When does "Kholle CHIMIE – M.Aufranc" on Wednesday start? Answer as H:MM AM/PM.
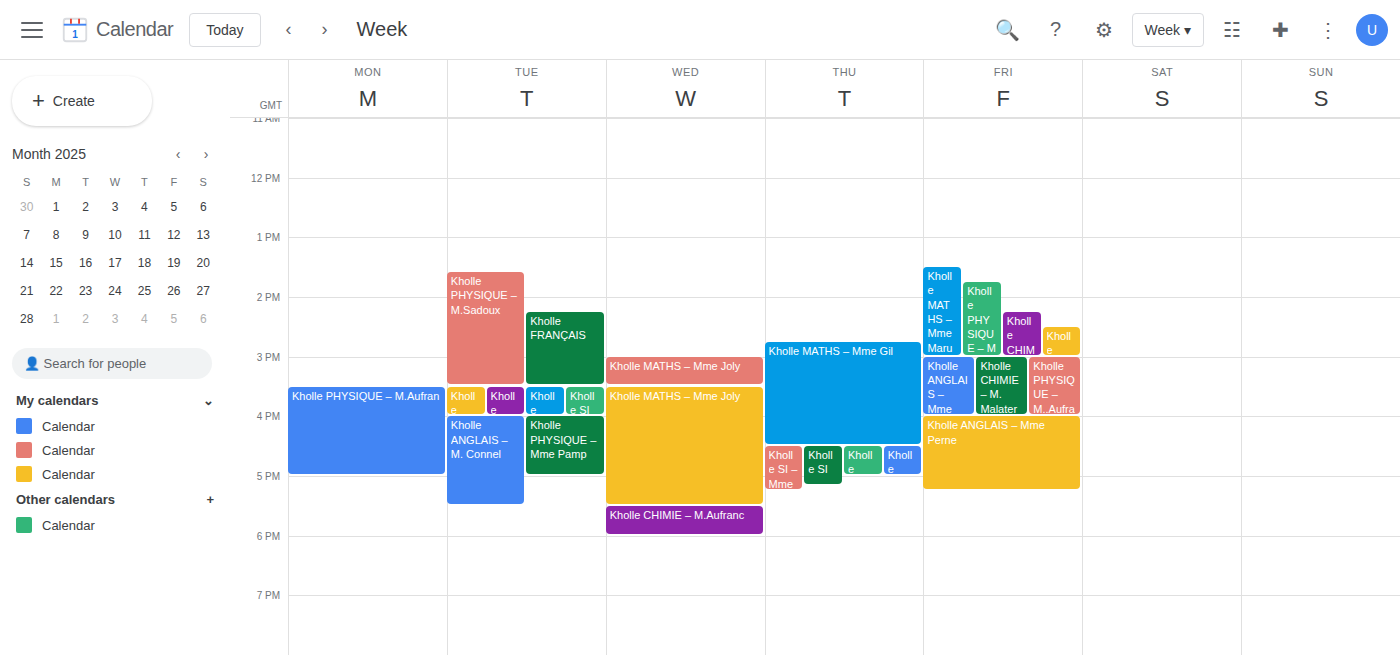
5:30 PM